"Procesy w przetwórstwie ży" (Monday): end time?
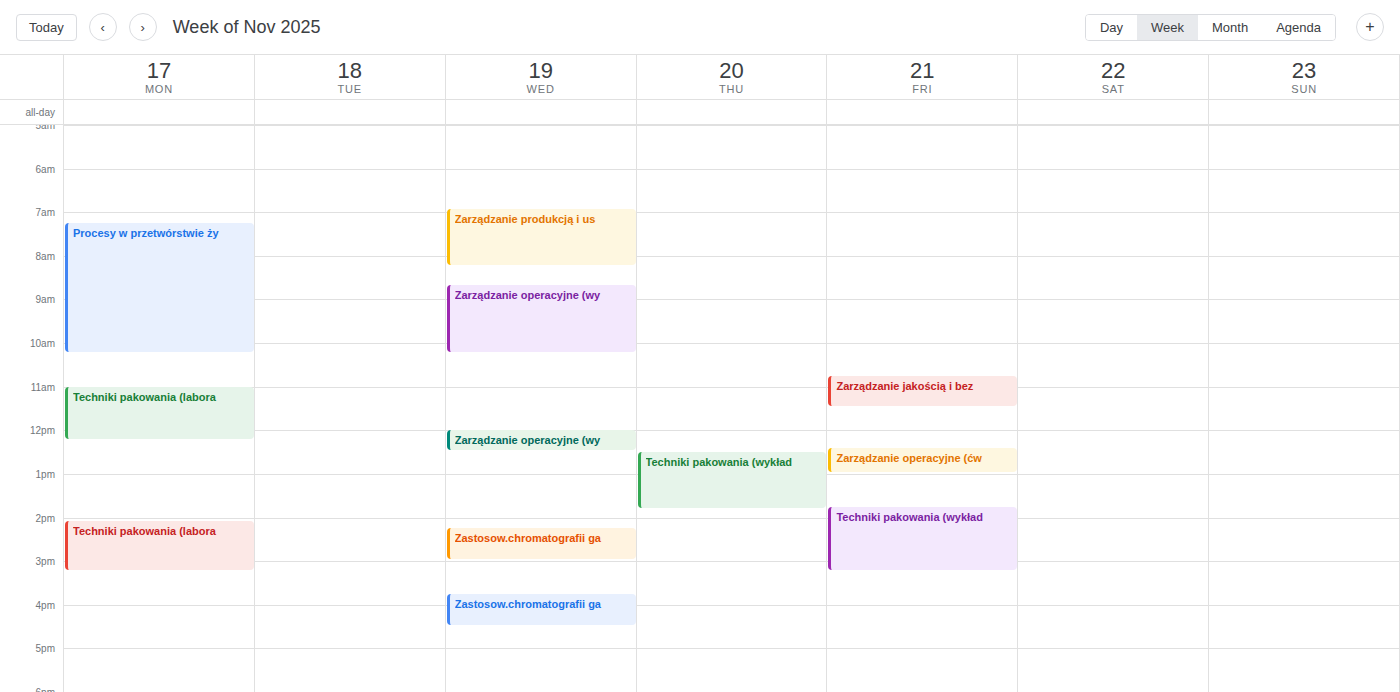
10:15 AM